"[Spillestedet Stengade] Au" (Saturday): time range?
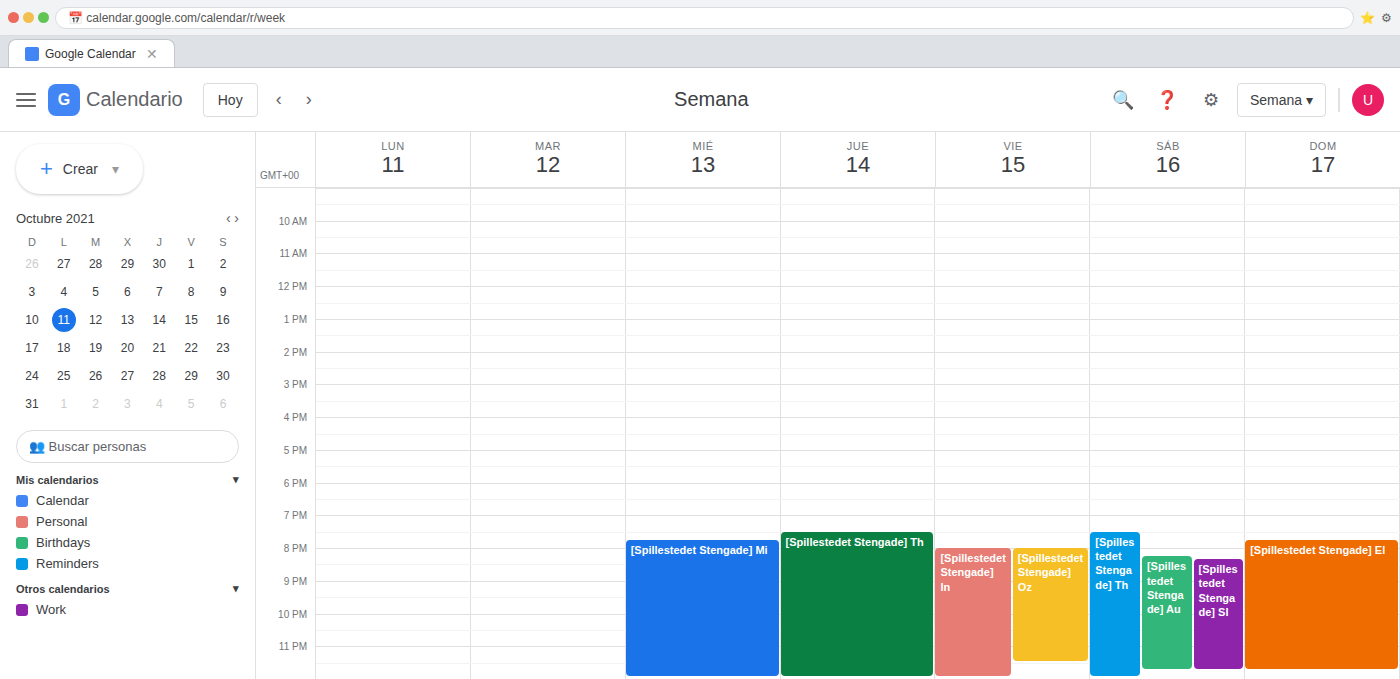
20:15 to 23:45